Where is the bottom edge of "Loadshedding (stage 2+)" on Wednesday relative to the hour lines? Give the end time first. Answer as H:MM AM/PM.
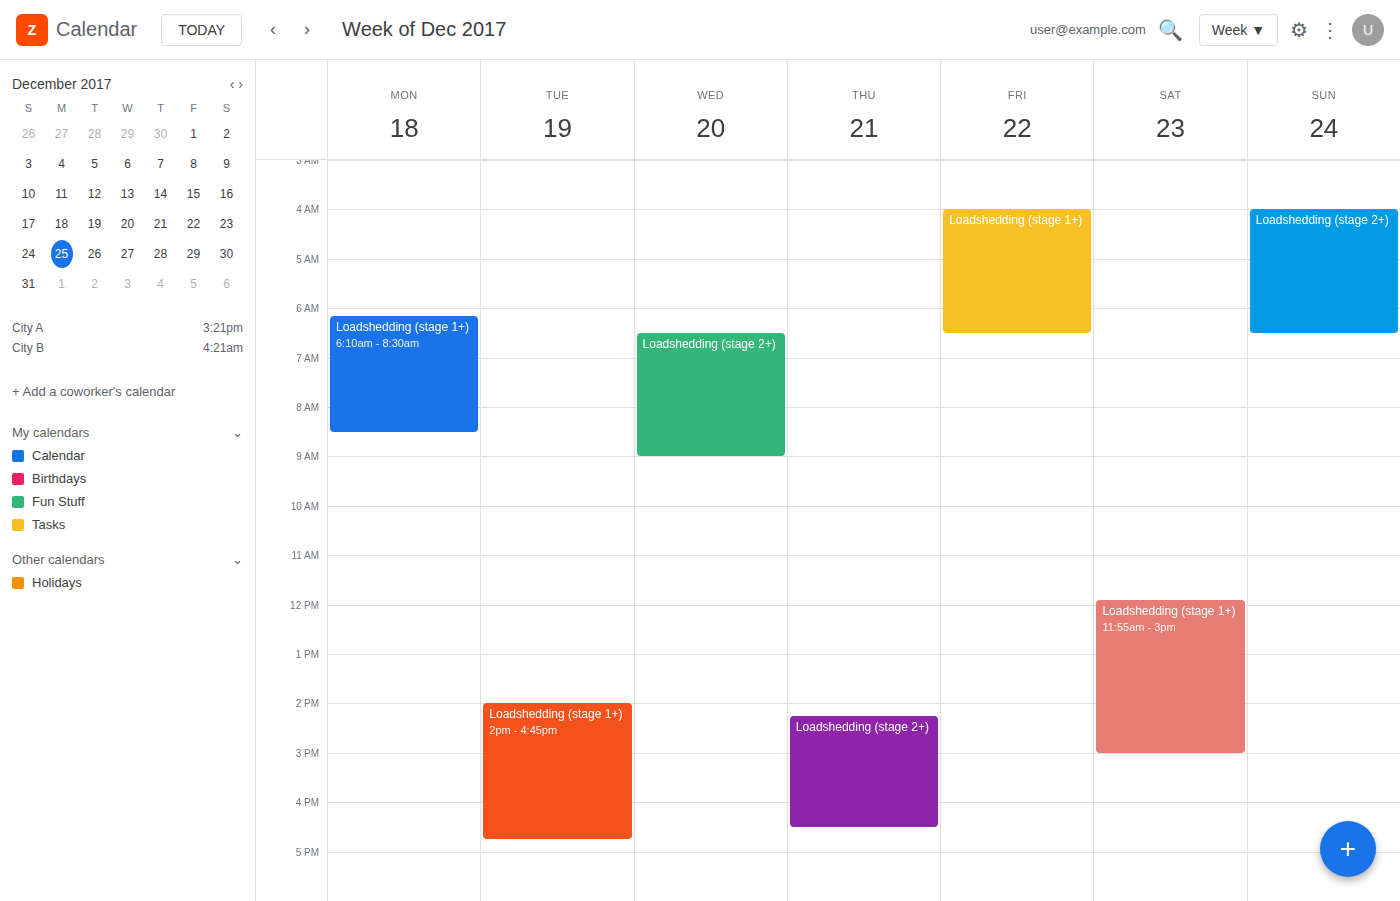
9:00 AM -- exactly on the 9 AM line.